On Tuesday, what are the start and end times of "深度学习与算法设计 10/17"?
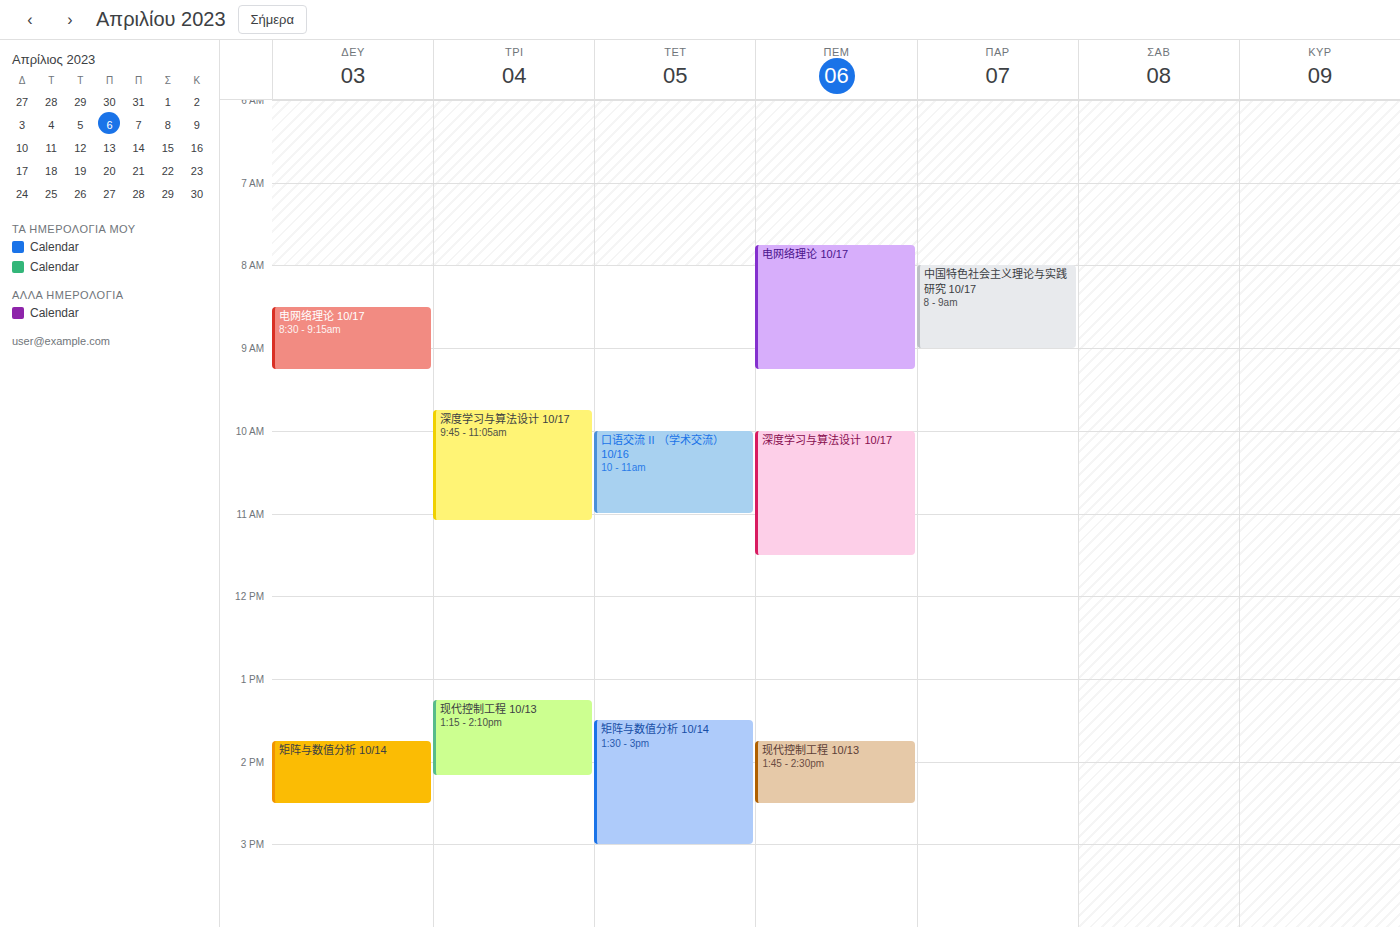
9:45 AM to 11:05 AM